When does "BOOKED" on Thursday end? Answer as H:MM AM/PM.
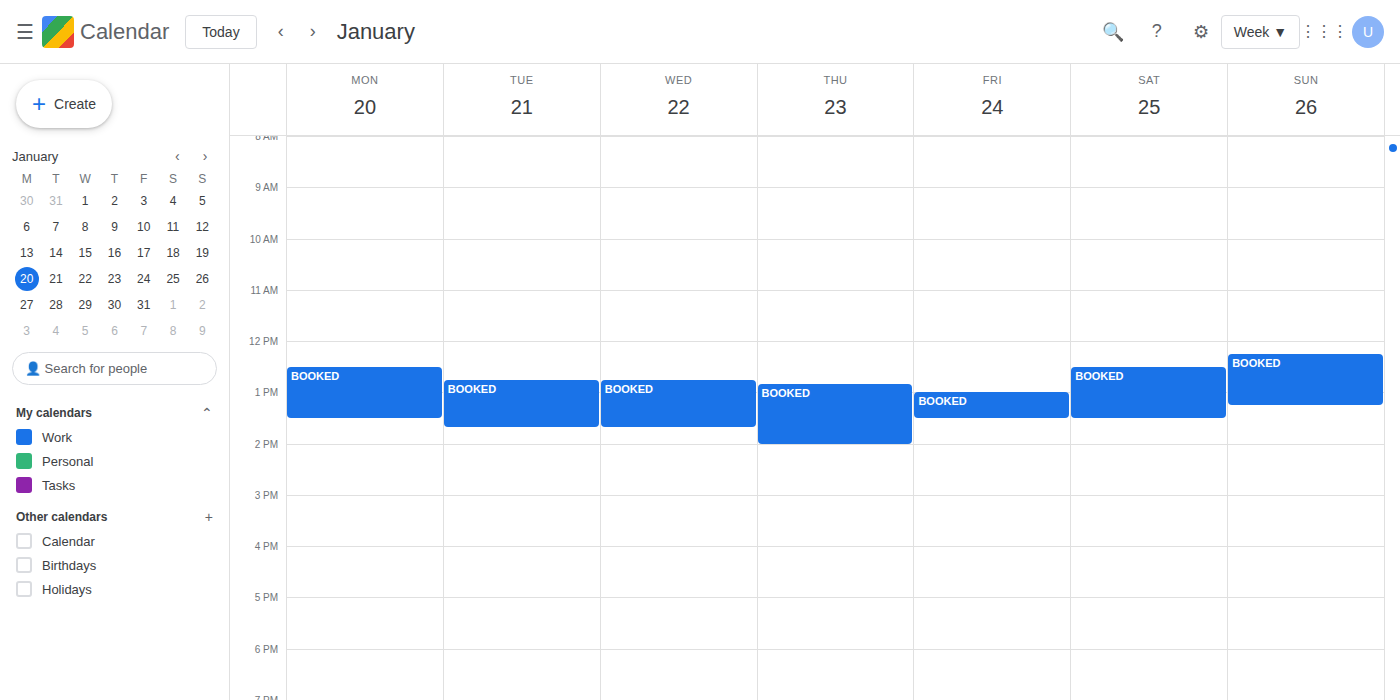
2:00 PM